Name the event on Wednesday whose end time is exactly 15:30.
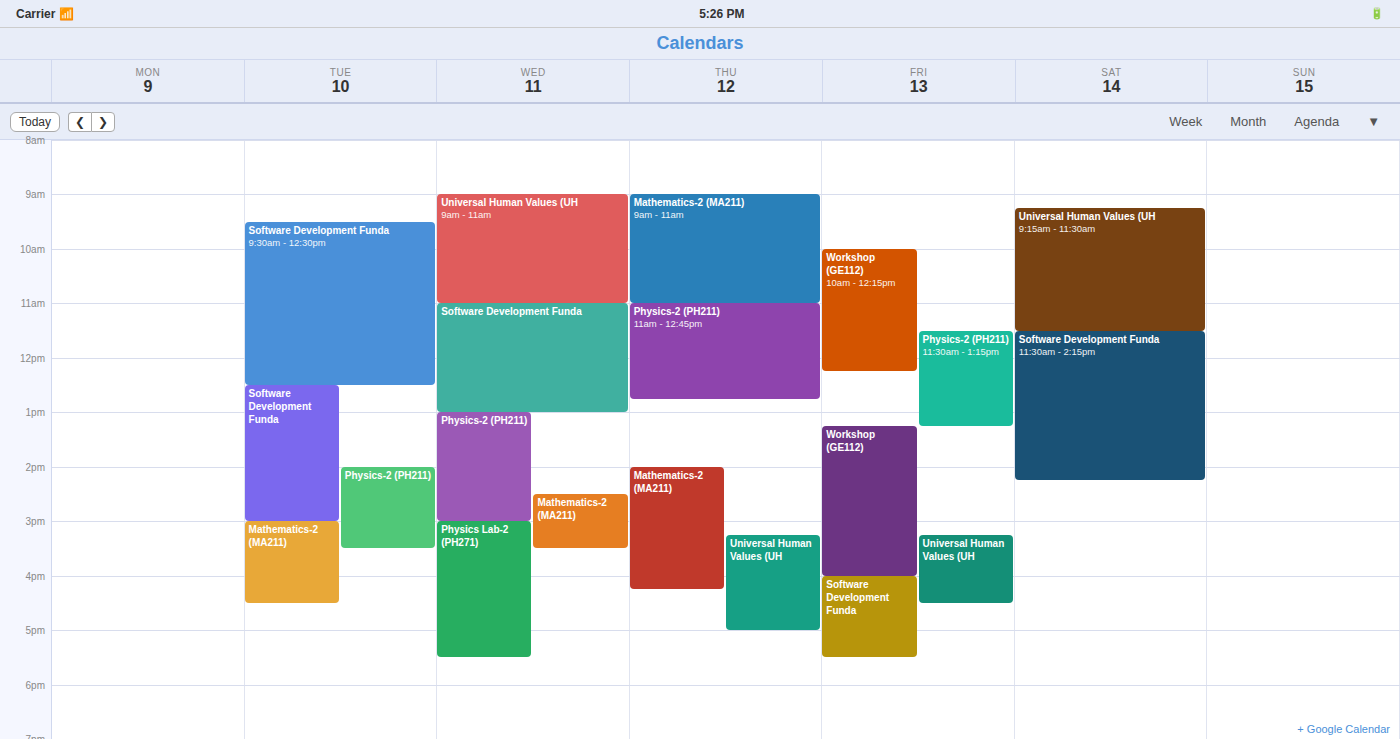
"Mathematics-2 (MA211)"